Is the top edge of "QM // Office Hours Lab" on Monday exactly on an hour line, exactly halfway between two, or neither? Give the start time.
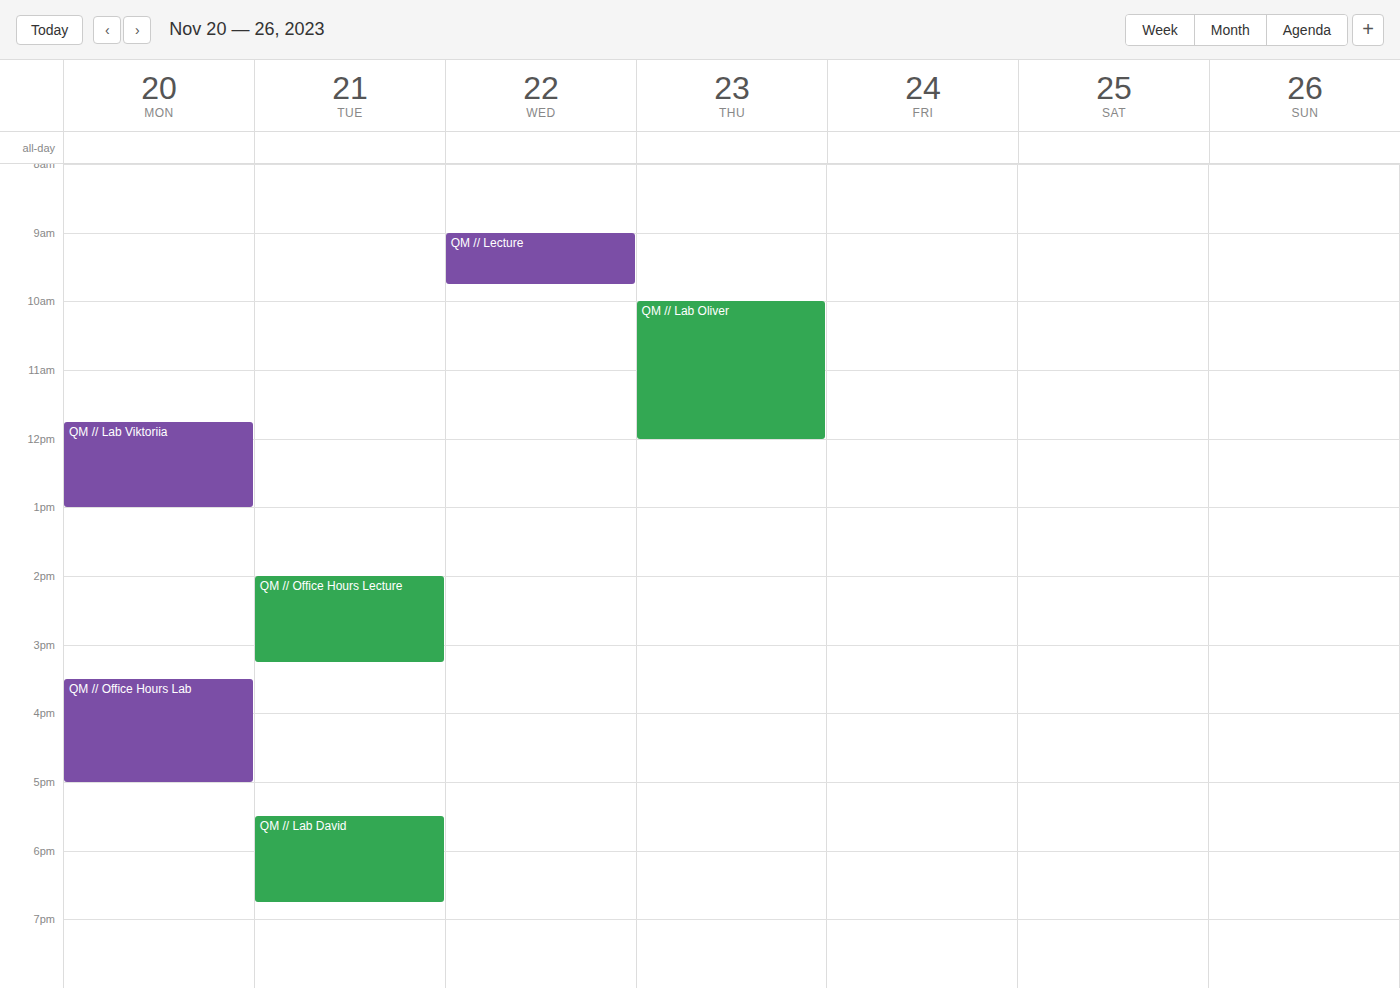
3:30 PM -- halfway between the 3 PM and 4 PM lines.